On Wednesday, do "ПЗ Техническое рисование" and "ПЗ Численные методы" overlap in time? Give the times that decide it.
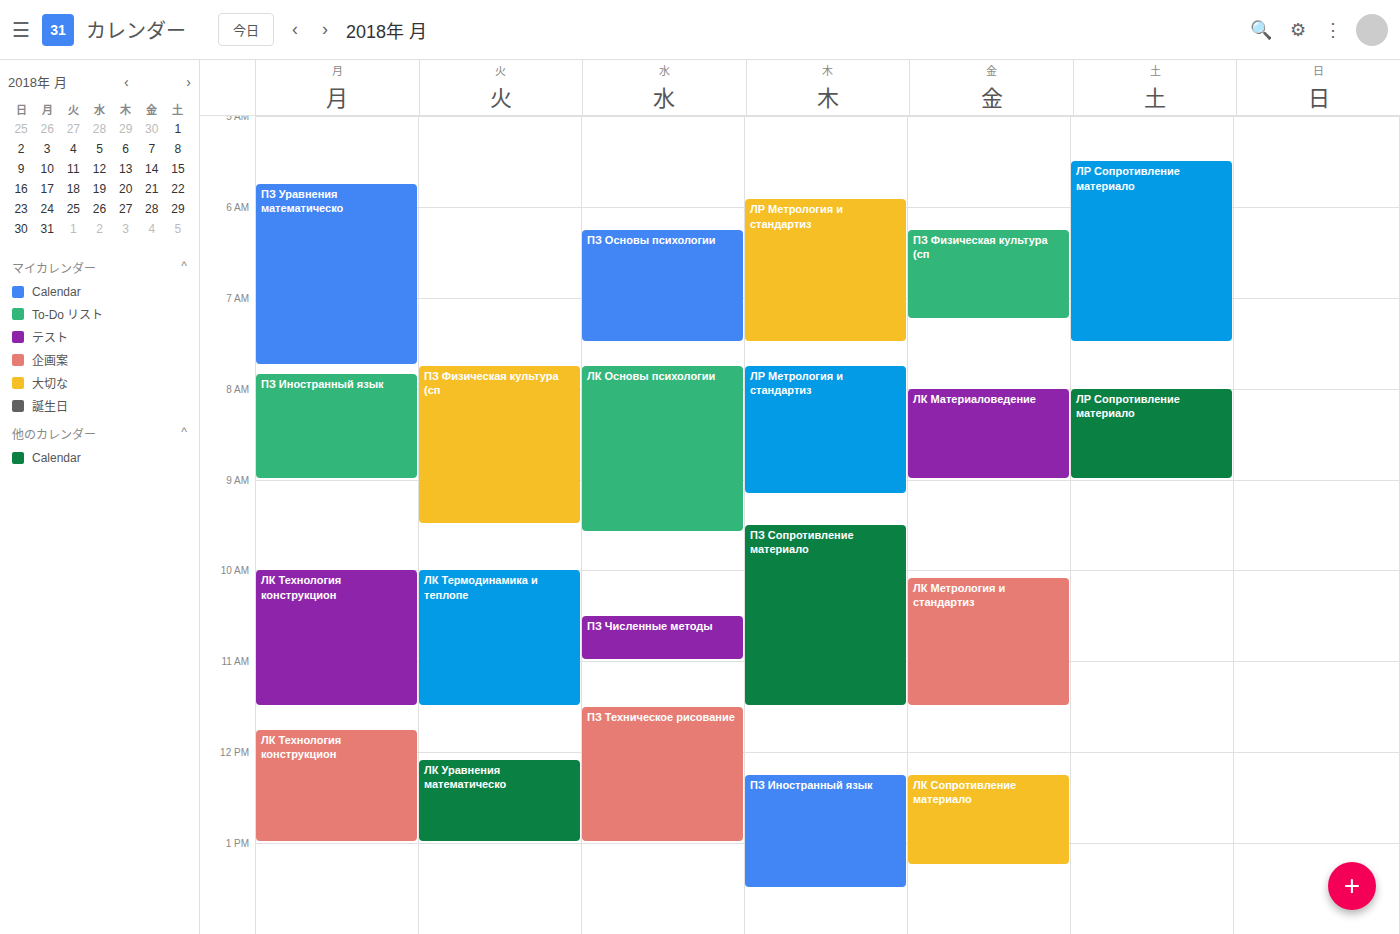
"ПЗ Численные методы" ends at 11:00 AM and "ПЗ Техническое рисование" starts at 11:30 AM -- no overlap.